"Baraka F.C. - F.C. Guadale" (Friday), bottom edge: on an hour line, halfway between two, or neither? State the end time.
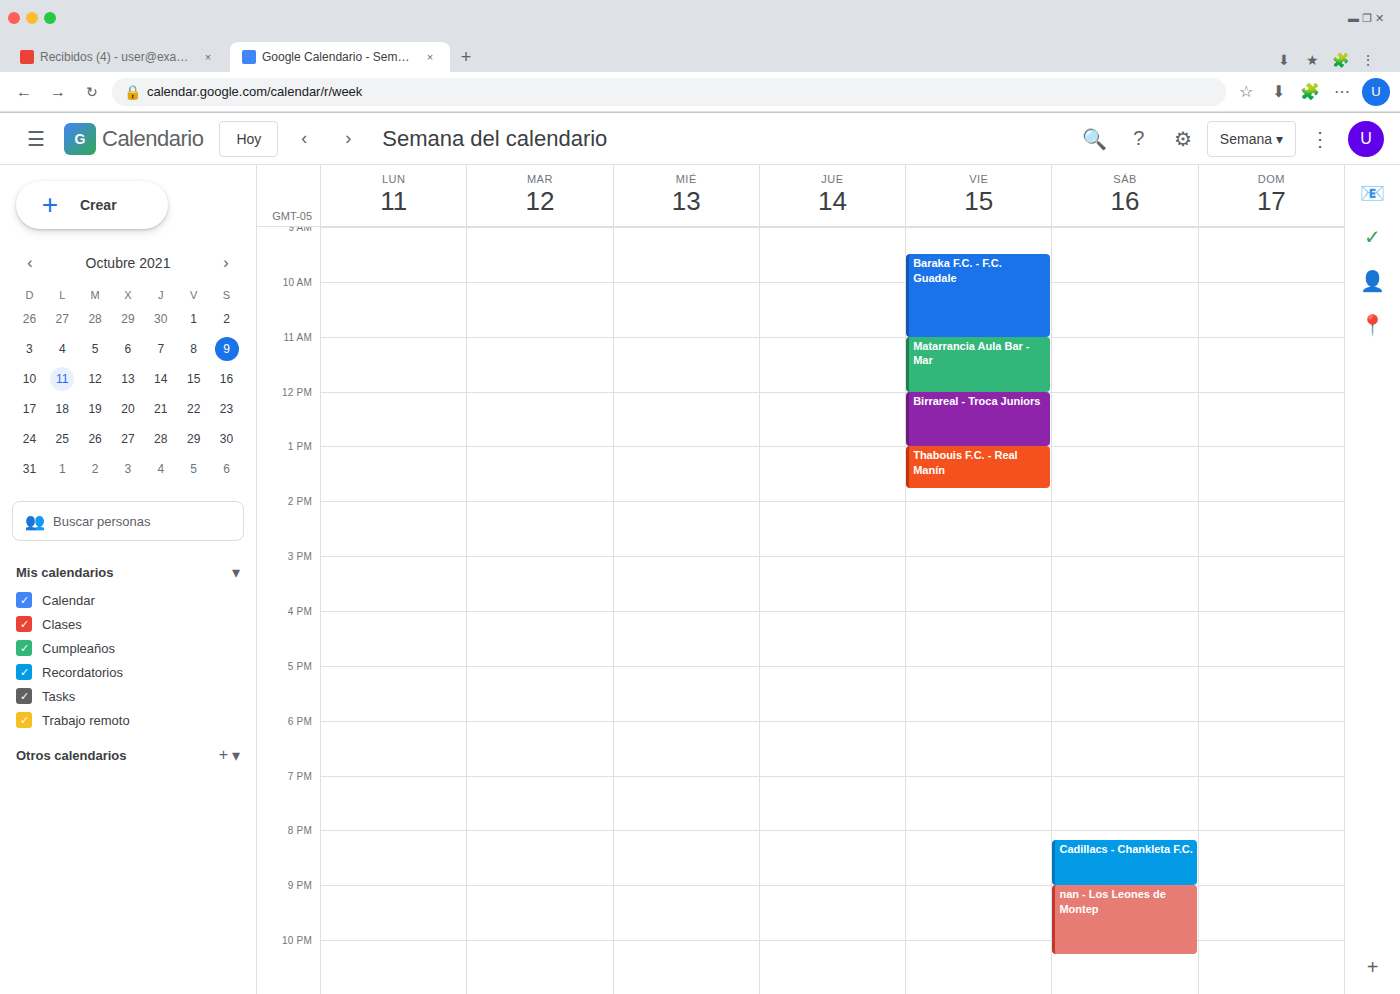
11:00 AM -- exactly on the 11 AM line.